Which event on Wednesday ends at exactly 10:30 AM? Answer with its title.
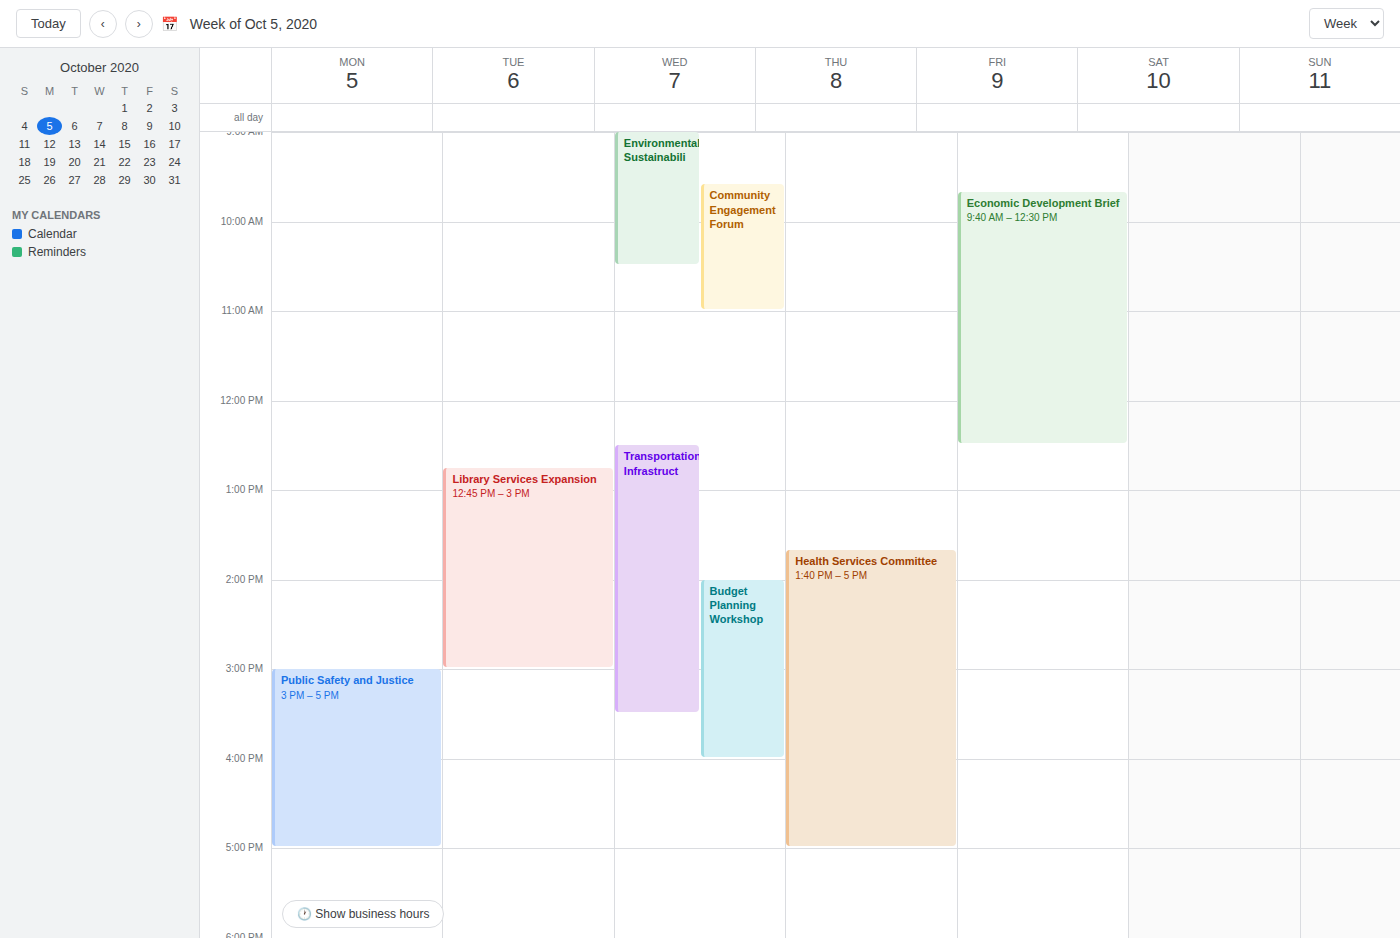
"Environmental Sustainabili"